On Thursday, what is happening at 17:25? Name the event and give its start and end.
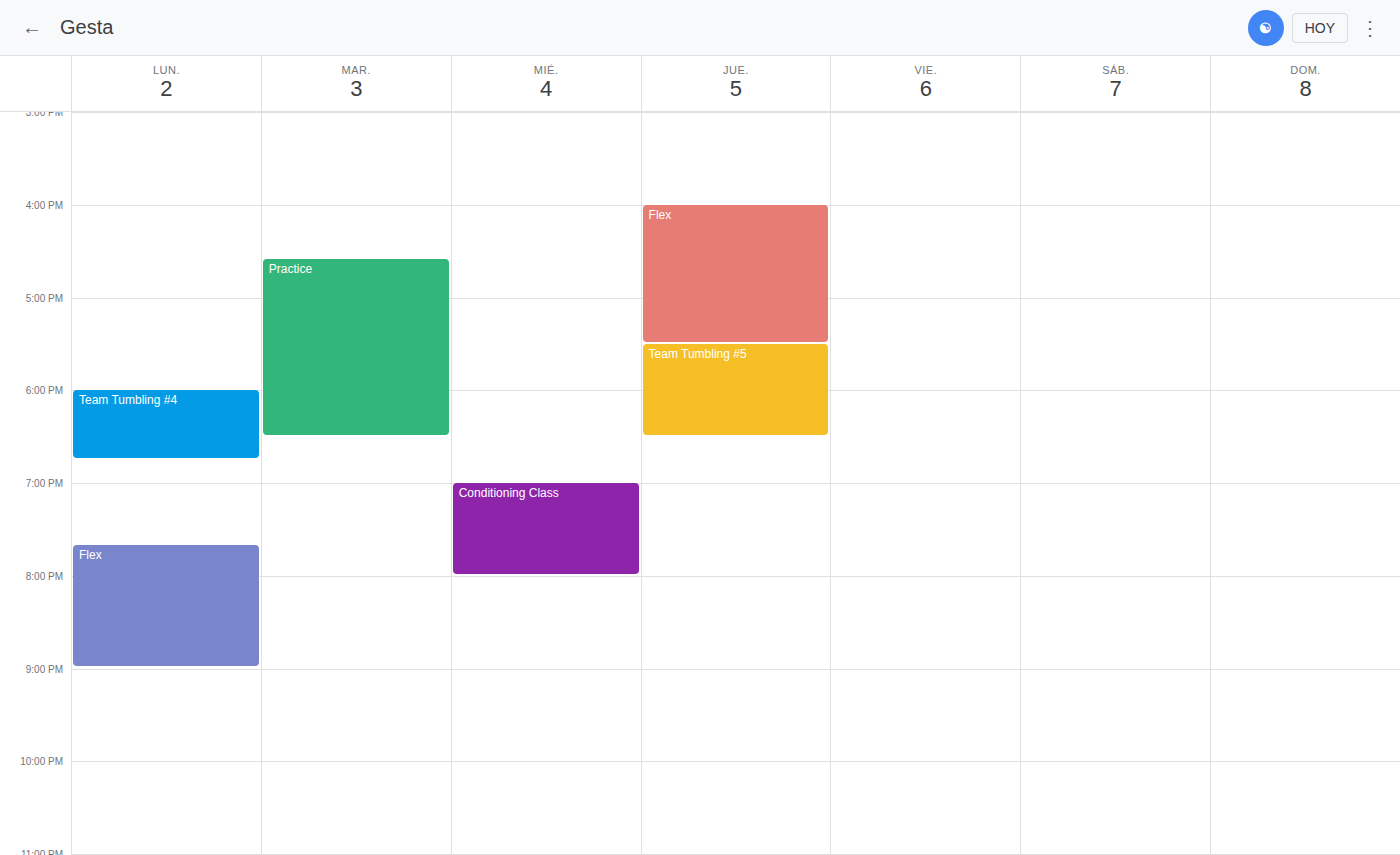
"Flex", 16:00 to 17:30